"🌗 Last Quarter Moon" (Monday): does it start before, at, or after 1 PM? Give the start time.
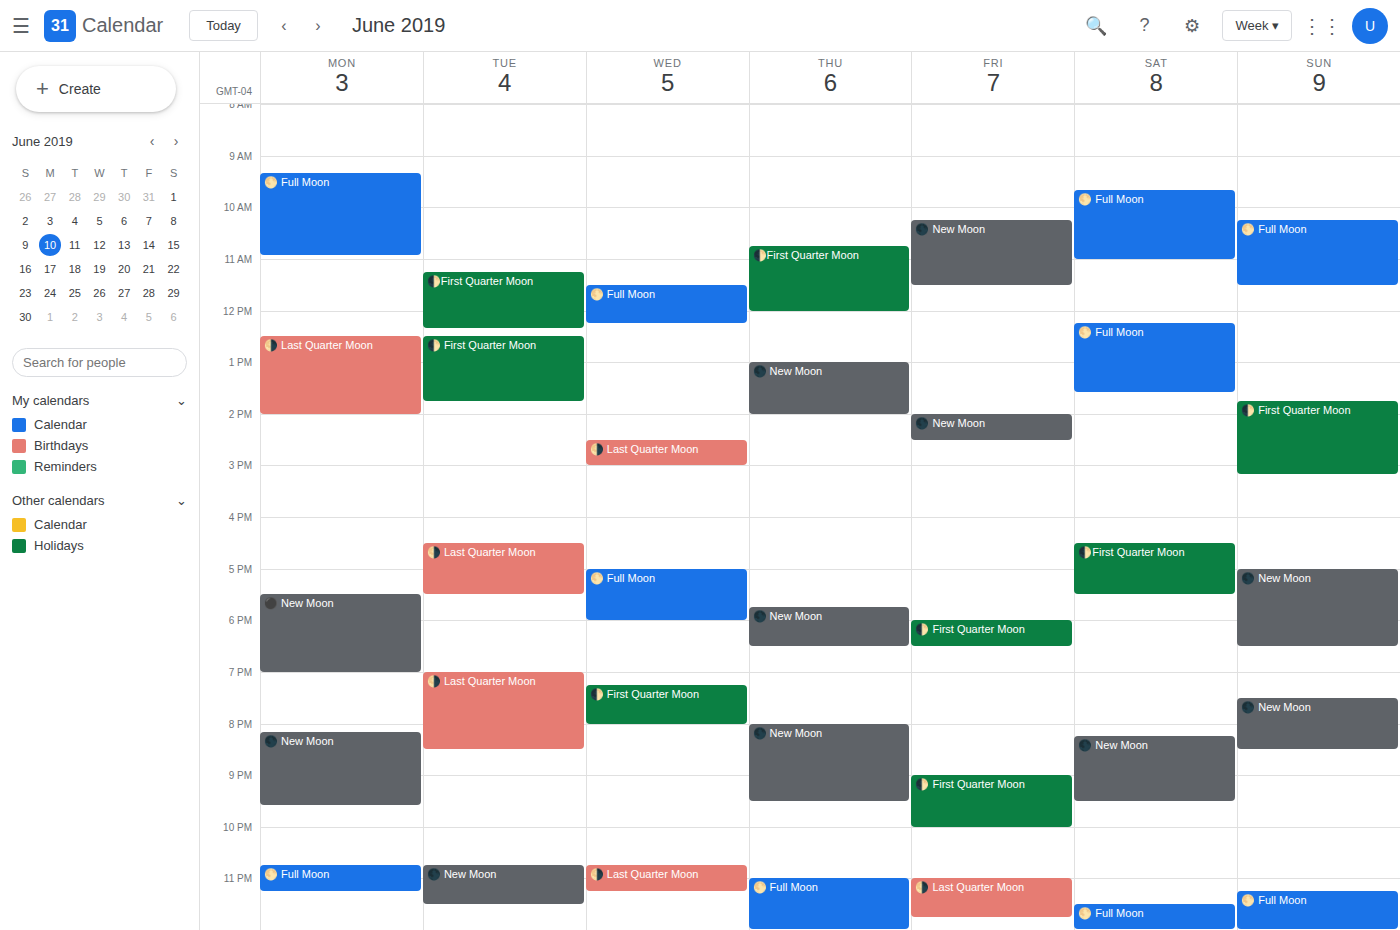
12:30 PM -- before 1 PM, 30 minutes above the 1 PM line.